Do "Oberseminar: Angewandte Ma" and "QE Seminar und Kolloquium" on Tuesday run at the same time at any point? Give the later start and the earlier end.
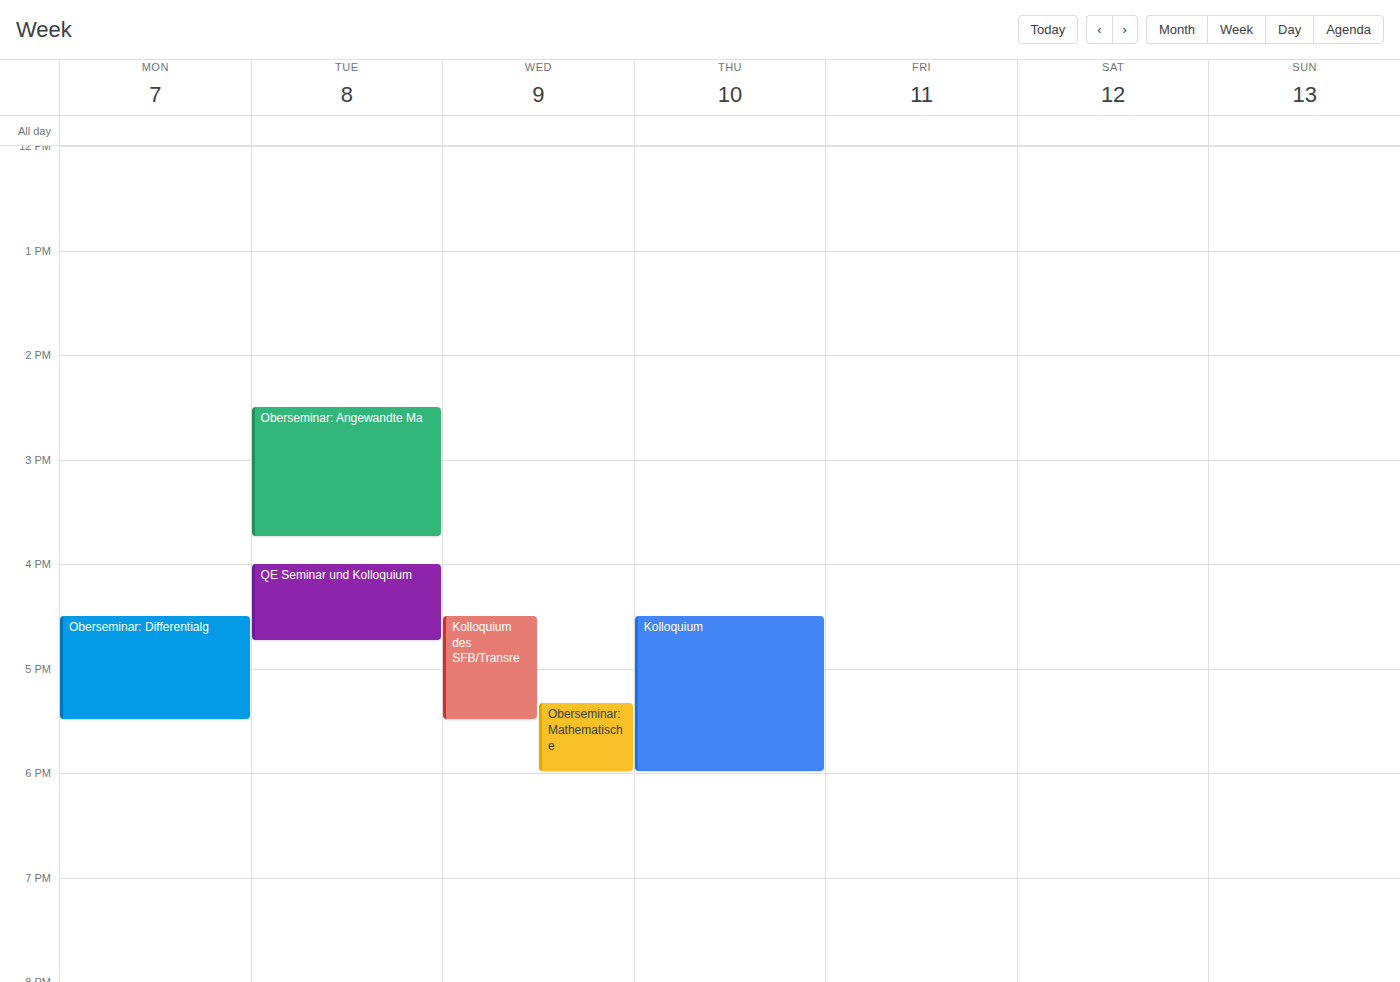
"Oberseminar: Angewandte Ma" ends at 3:45 PM and "QE Seminar und Kolloquium" starts at 4:00 PM -- no overlap.